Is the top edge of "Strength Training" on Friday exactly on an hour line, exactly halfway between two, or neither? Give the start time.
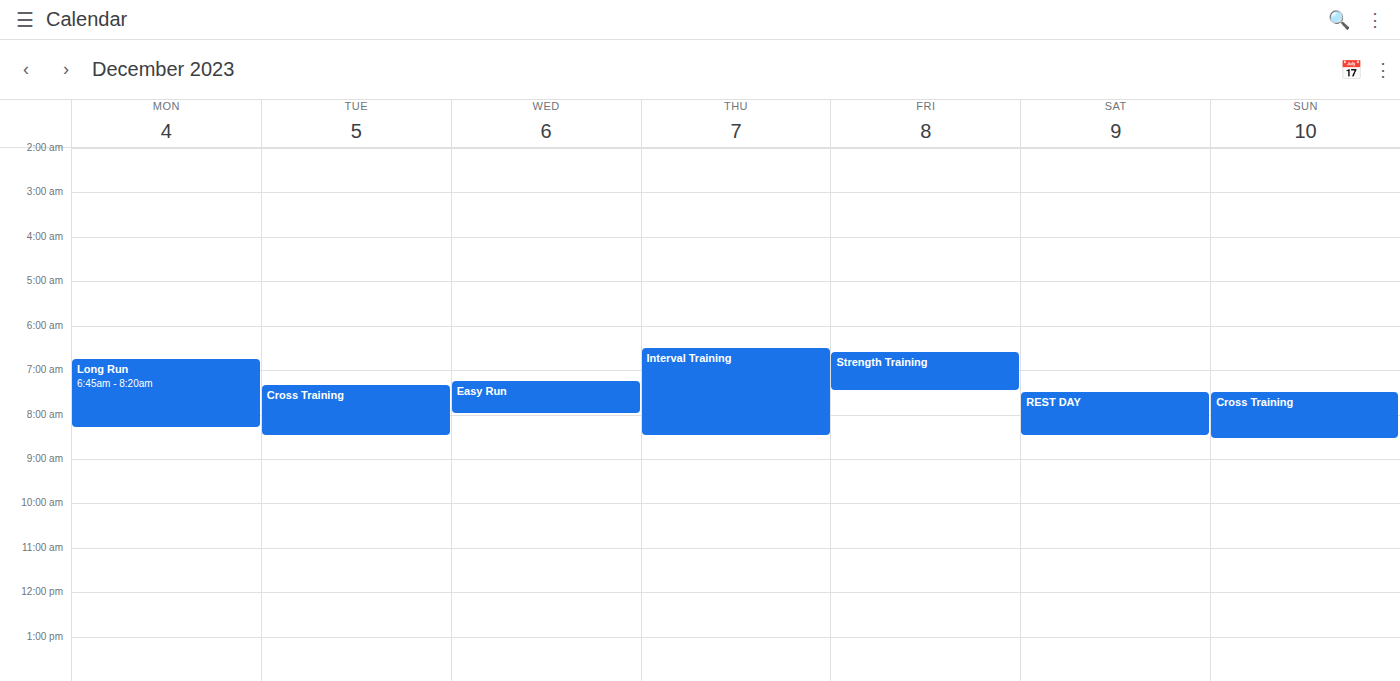
6:35 AM -- neither: 35 minutes below the 6 AM line and 25 minutes above the 7 AM line.